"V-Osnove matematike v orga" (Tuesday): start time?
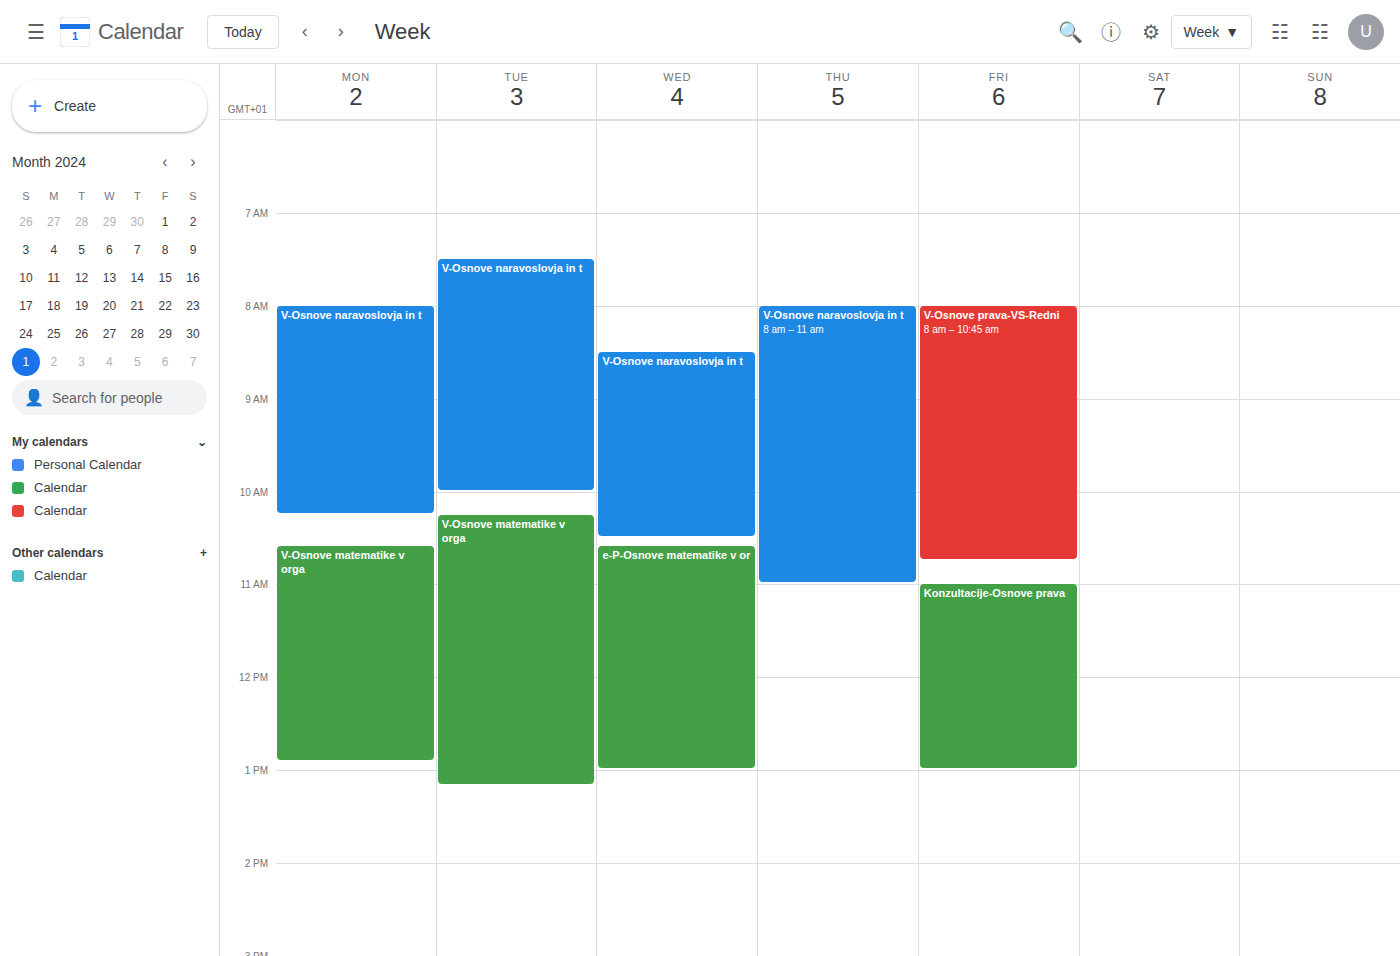
10:15